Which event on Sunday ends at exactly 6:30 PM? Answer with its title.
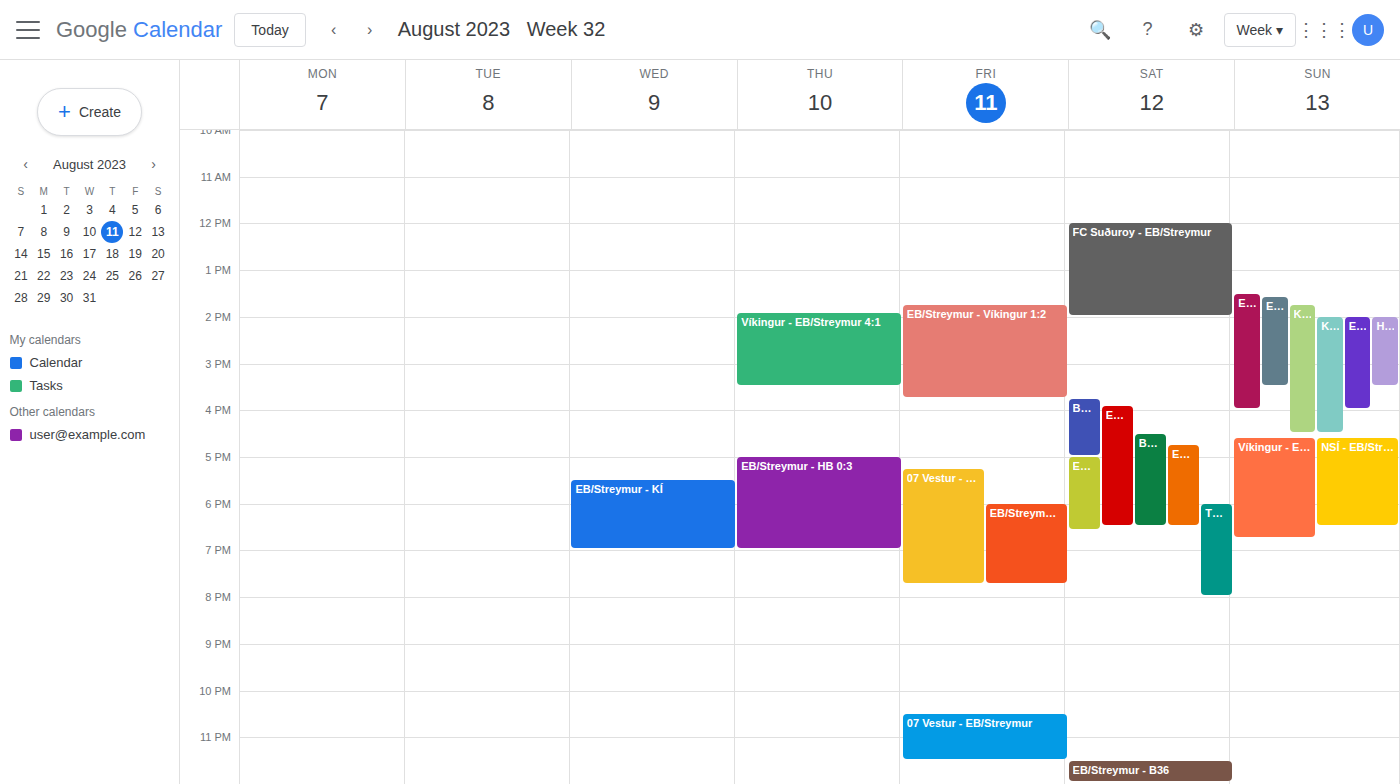
"NSÍ - EB/Streymur 4:0"